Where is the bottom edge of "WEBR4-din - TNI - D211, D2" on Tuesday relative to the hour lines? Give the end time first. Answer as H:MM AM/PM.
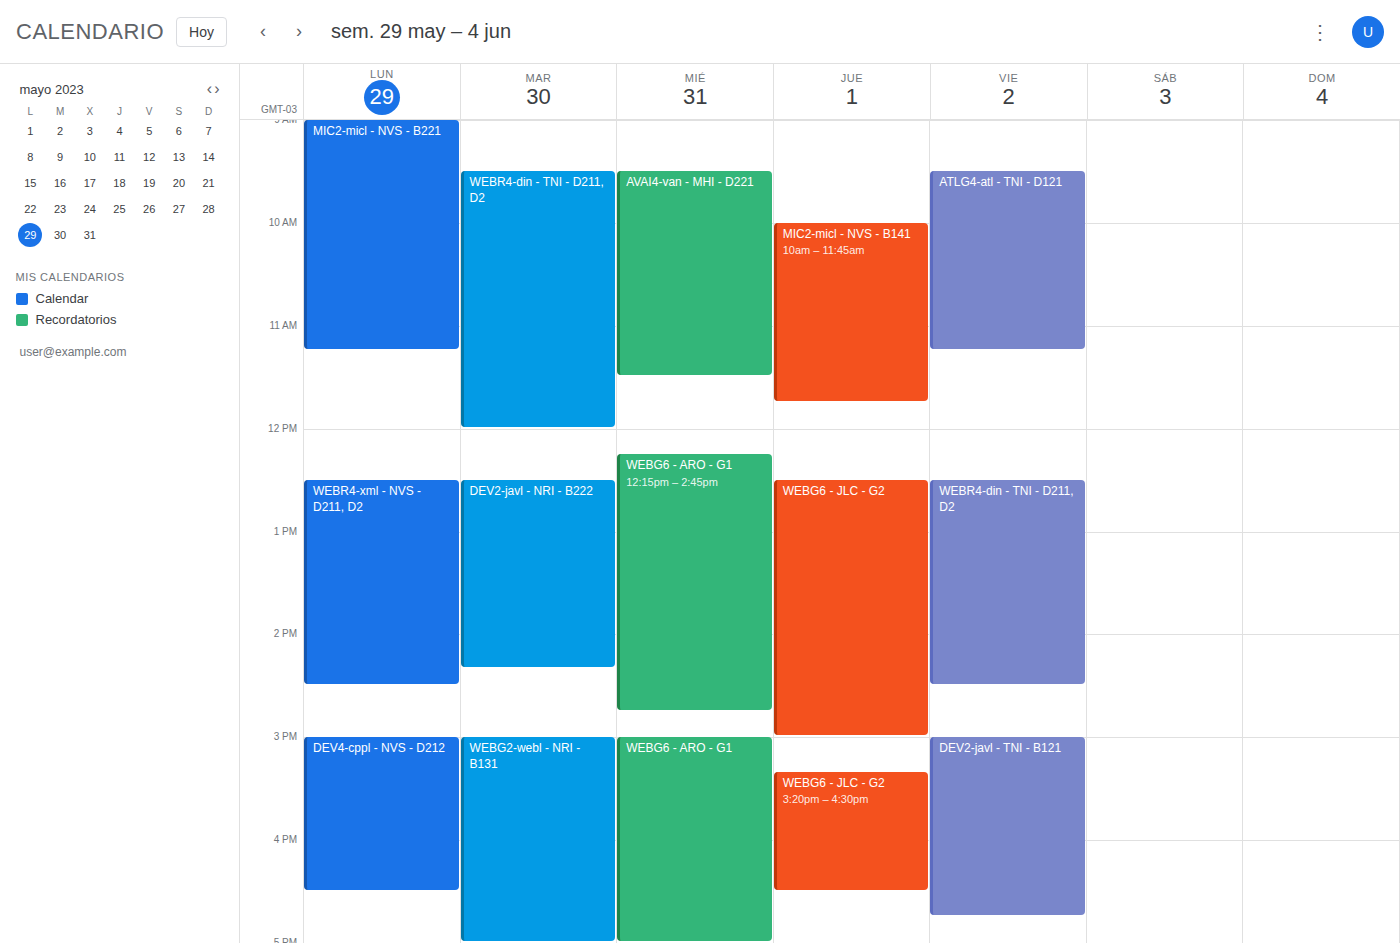
12:00 PM -- exactly on the 12 PM line.